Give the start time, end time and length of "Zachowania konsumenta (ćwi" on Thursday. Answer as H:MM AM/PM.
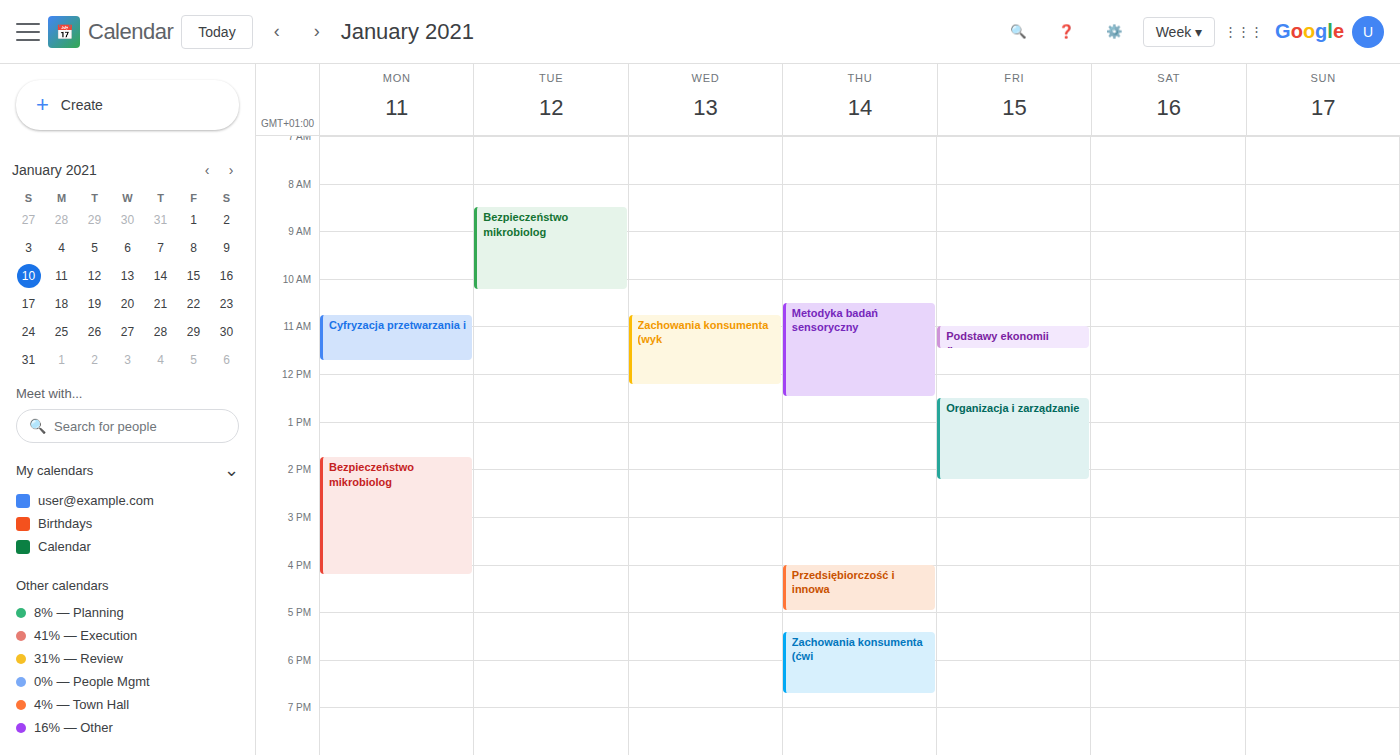
5:25 PM to 6:45 PM, 1 hour 20 minutes